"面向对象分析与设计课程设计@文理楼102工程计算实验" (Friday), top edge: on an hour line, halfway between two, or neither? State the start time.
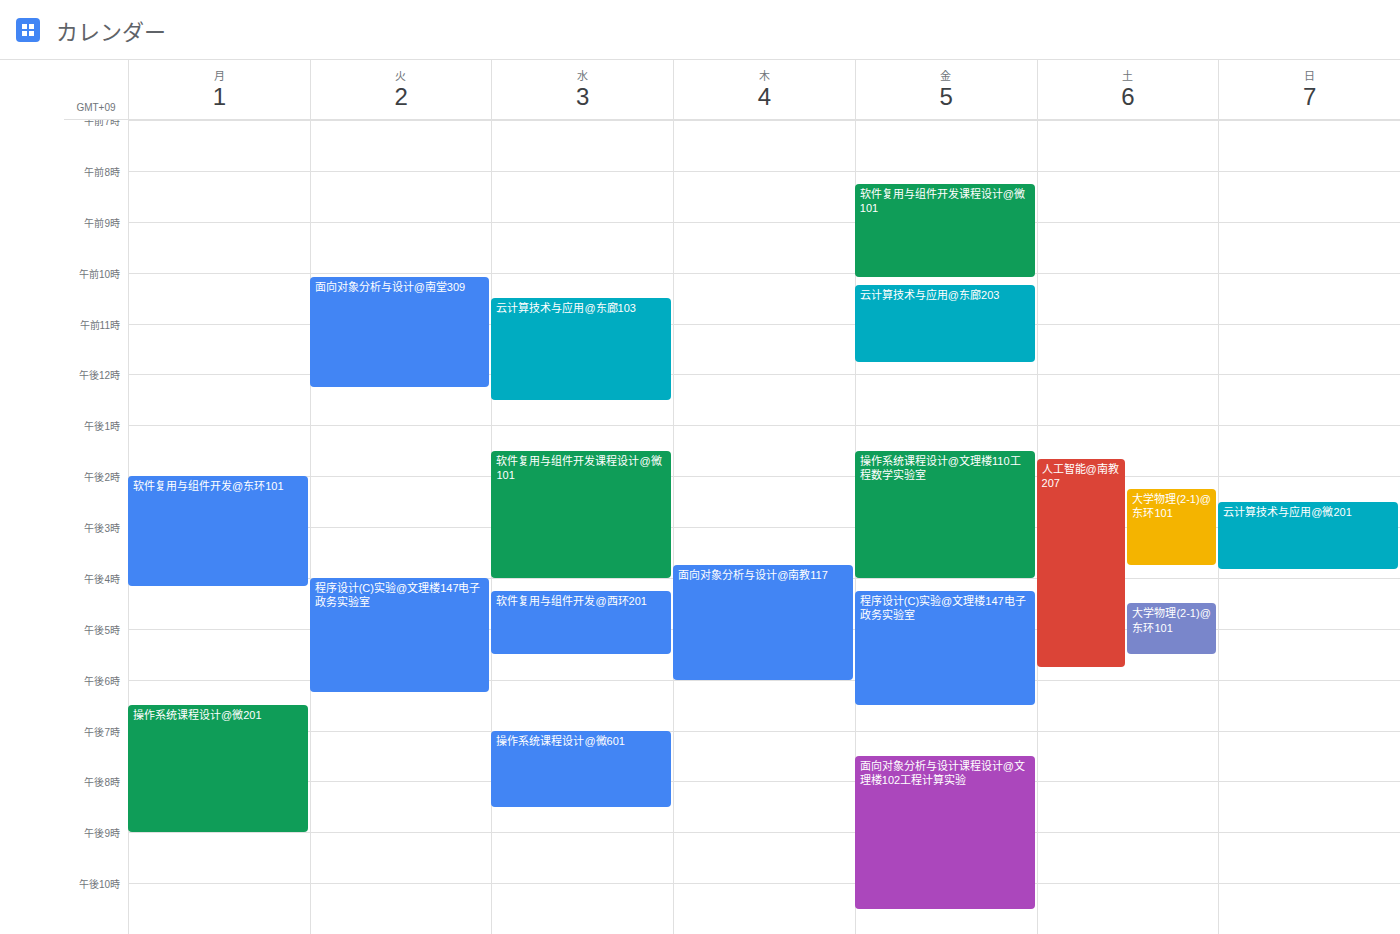
7:30 PM -- halfway between the 7 PM and 8 PM lines.